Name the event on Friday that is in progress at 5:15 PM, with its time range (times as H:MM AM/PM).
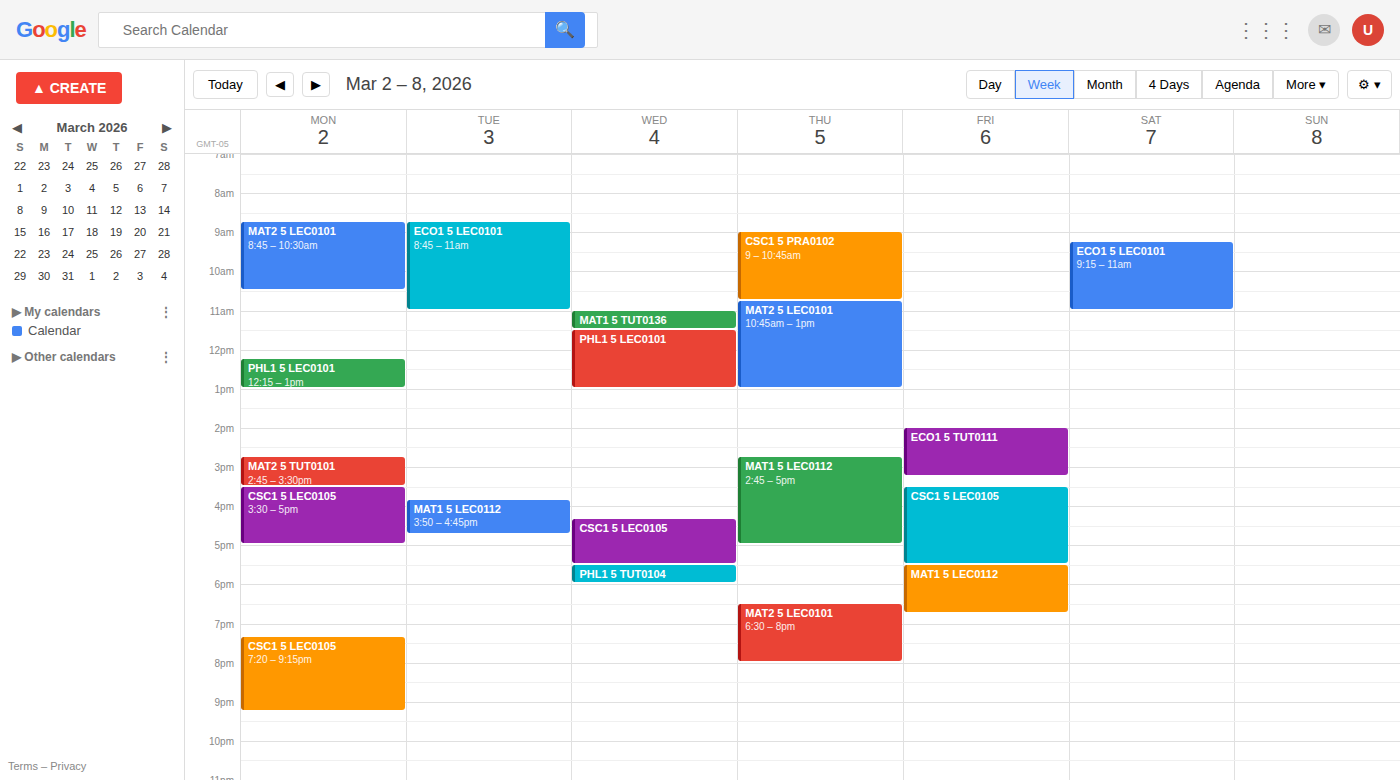
"CSC1 5 LEC0105", 3:30 PM to 5:30 PM